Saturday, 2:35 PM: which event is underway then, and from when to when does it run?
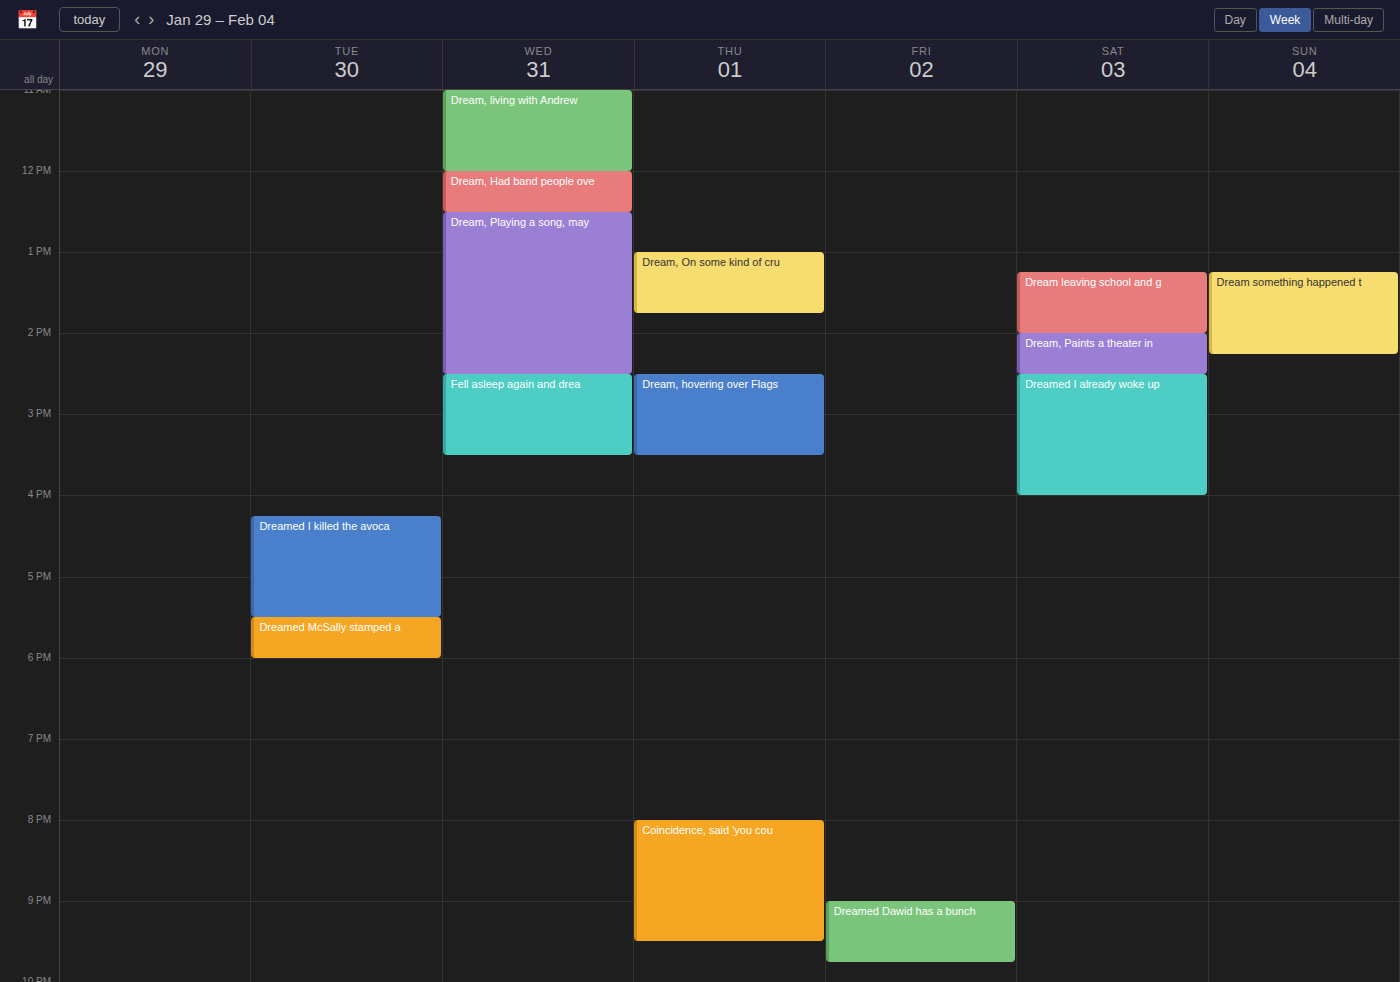
"Dreamed I already woke up", 2:30 PM to 4:00 PM